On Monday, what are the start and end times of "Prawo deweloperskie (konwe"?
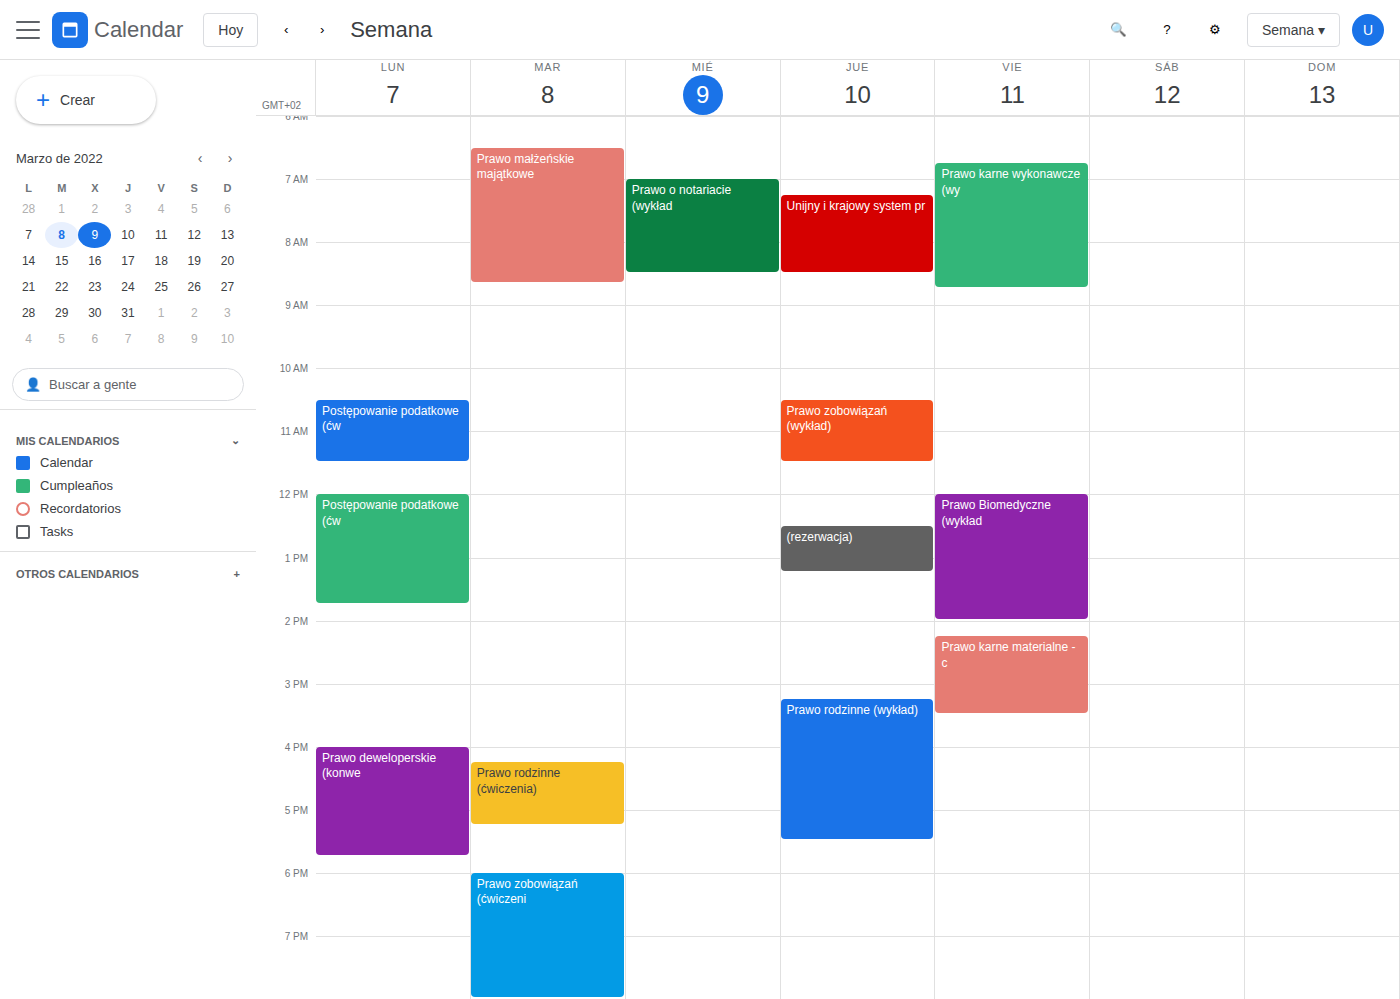
4:00 PM to 5:45 PM